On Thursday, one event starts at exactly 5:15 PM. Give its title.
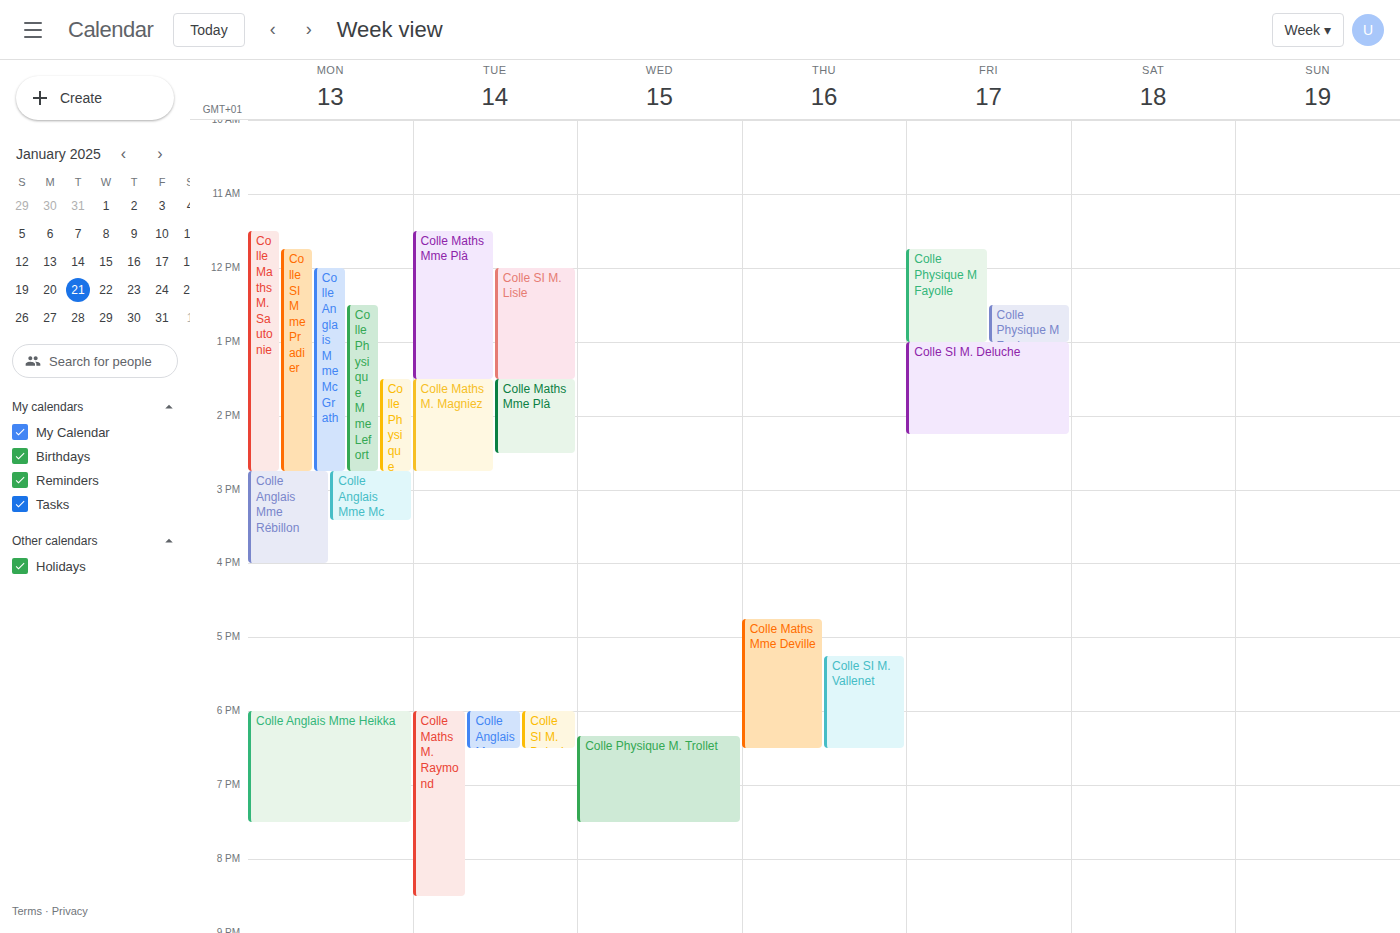
"Colle SI M. Vallenet"